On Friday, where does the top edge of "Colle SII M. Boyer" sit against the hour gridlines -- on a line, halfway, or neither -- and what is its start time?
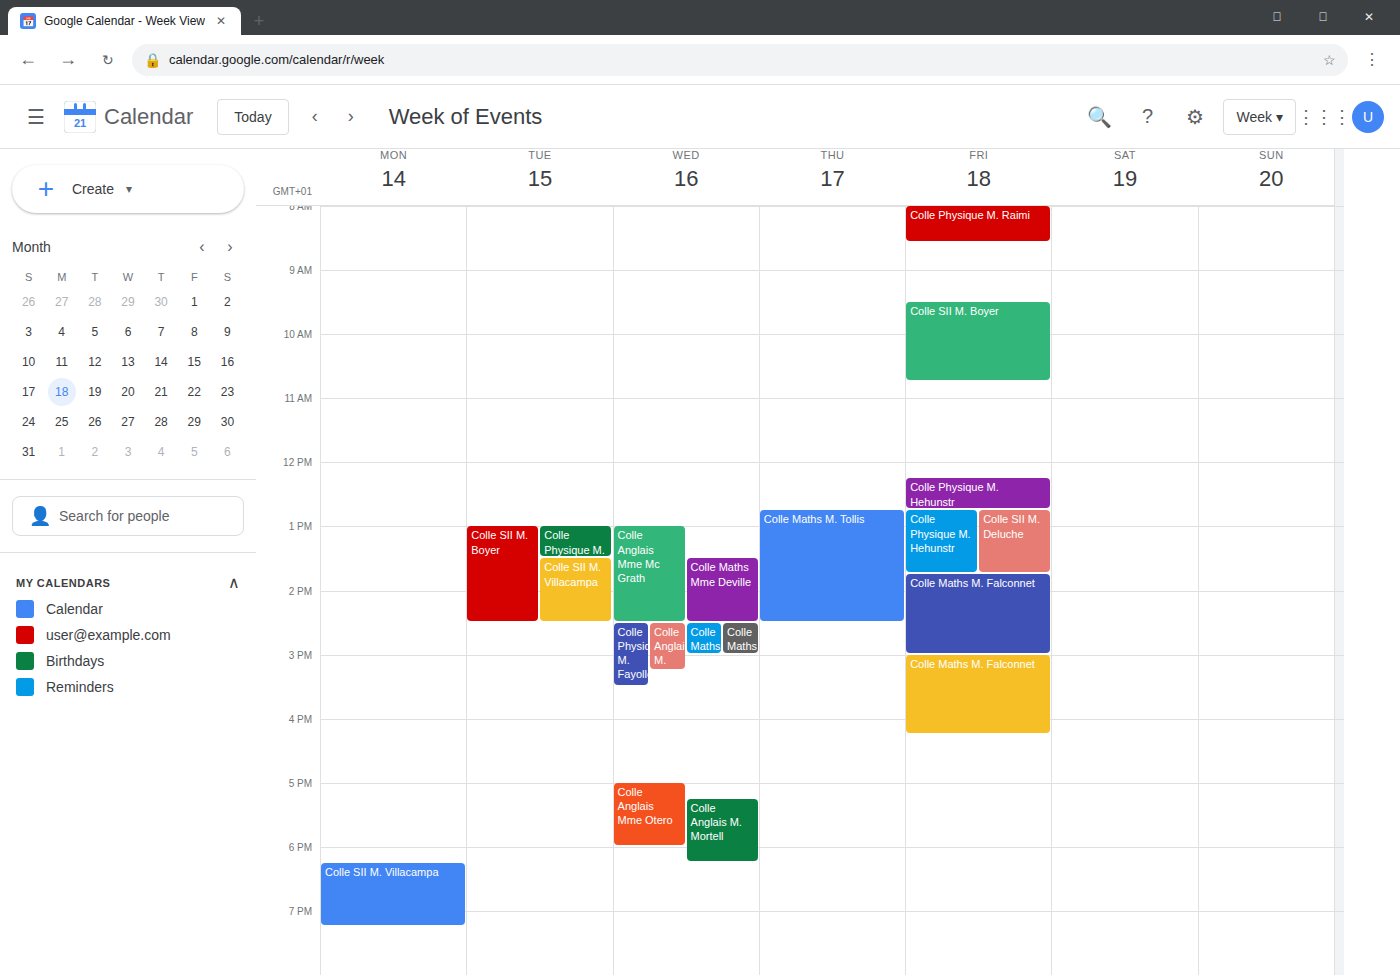
9:30 AM -- halfway between the 9 AM and 10 AM lines.